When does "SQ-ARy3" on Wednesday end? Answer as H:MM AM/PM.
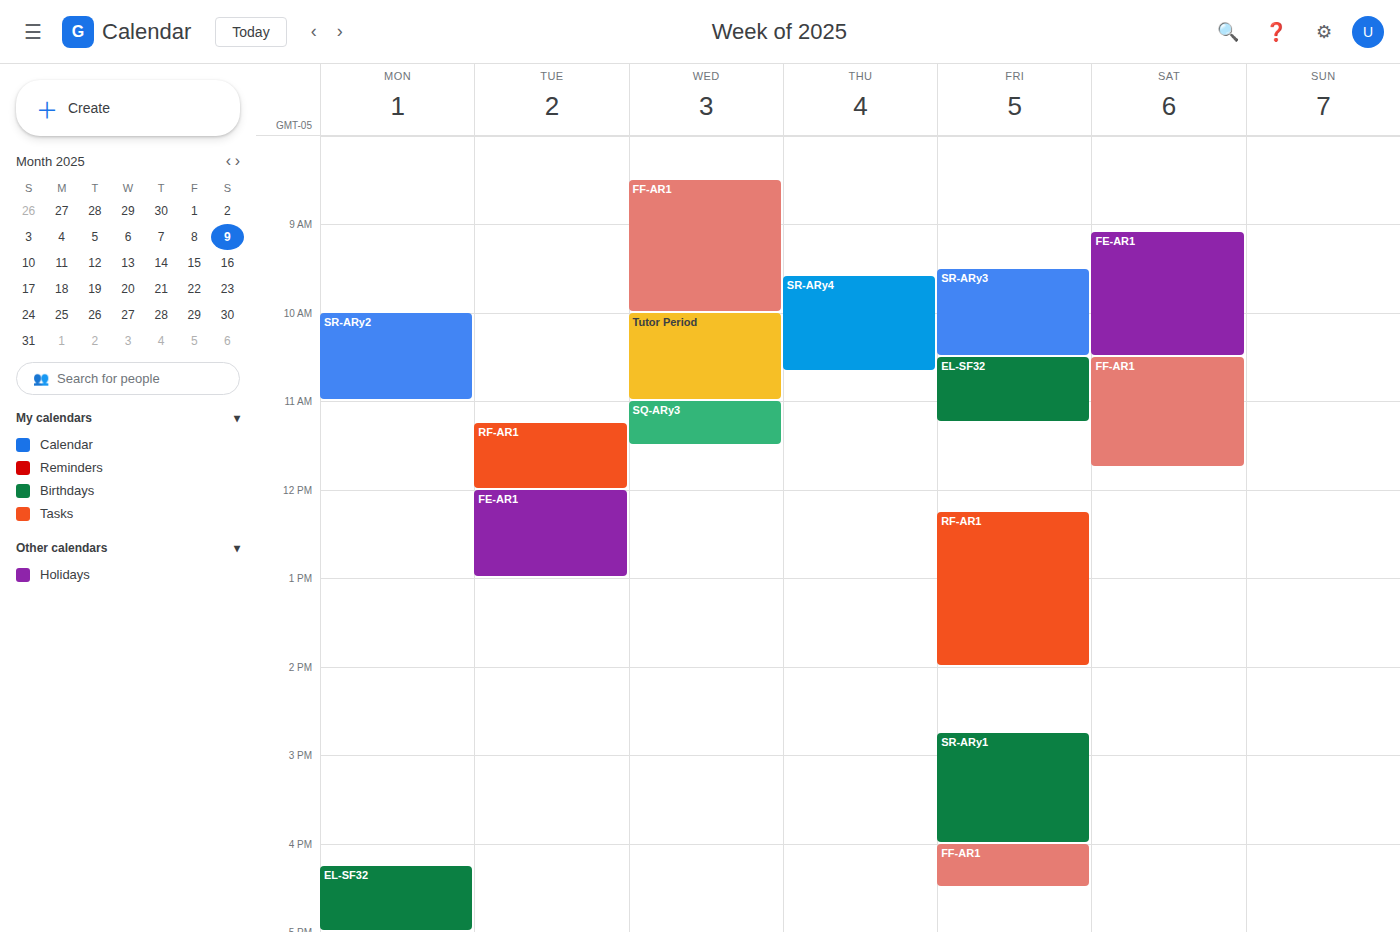
11:30 AM